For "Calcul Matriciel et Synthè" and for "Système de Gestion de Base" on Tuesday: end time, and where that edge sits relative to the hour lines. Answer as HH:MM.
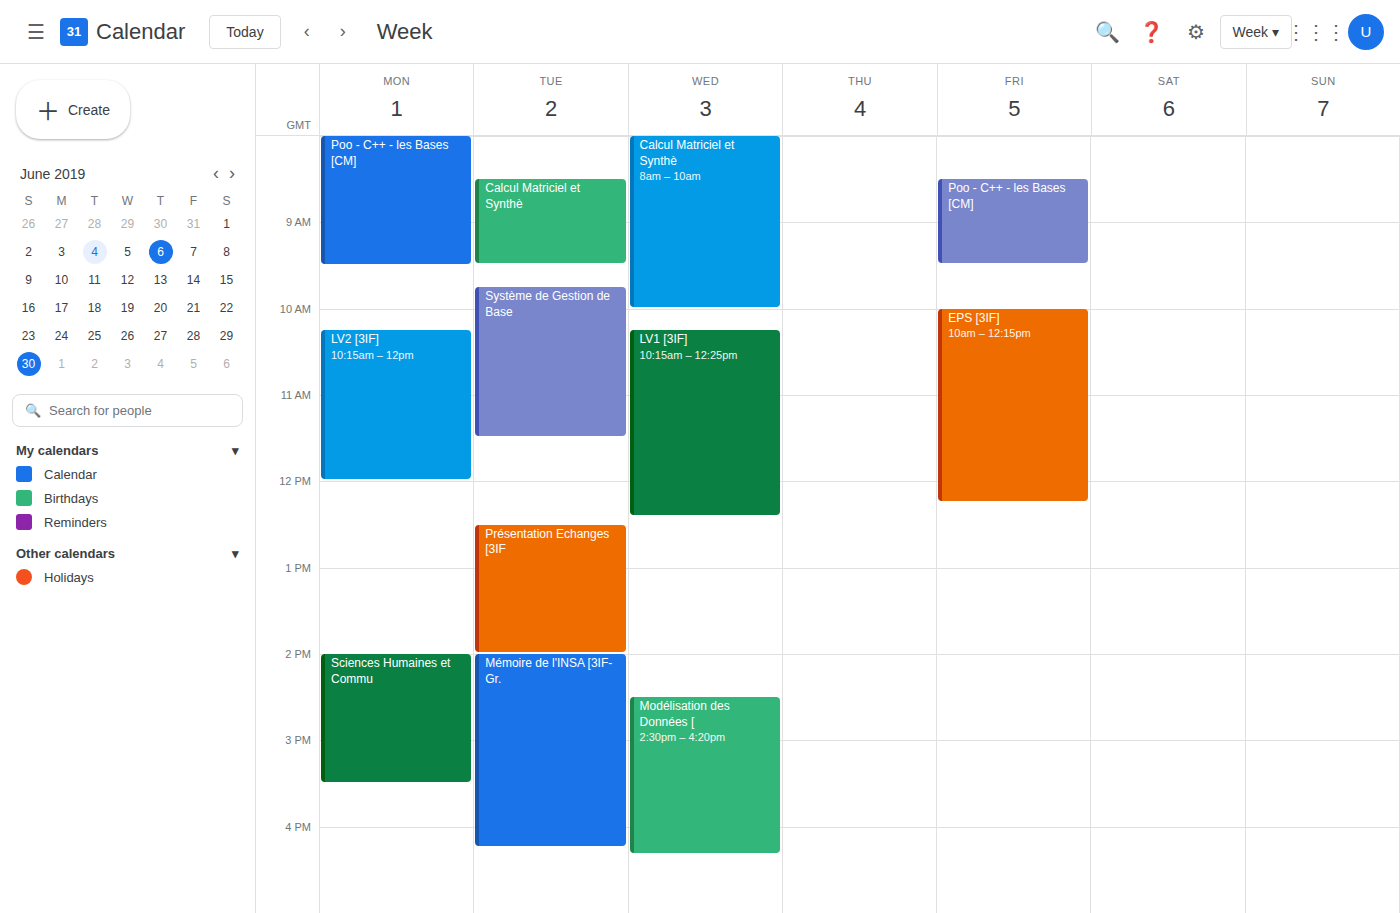
"Calcul Matriciel et Synthè": 09:30, halfway between the 09:00 and 10:00 lines. "Système de Gestion de Base": 11:30, halfway between the 11:00 and 12:00 lines.